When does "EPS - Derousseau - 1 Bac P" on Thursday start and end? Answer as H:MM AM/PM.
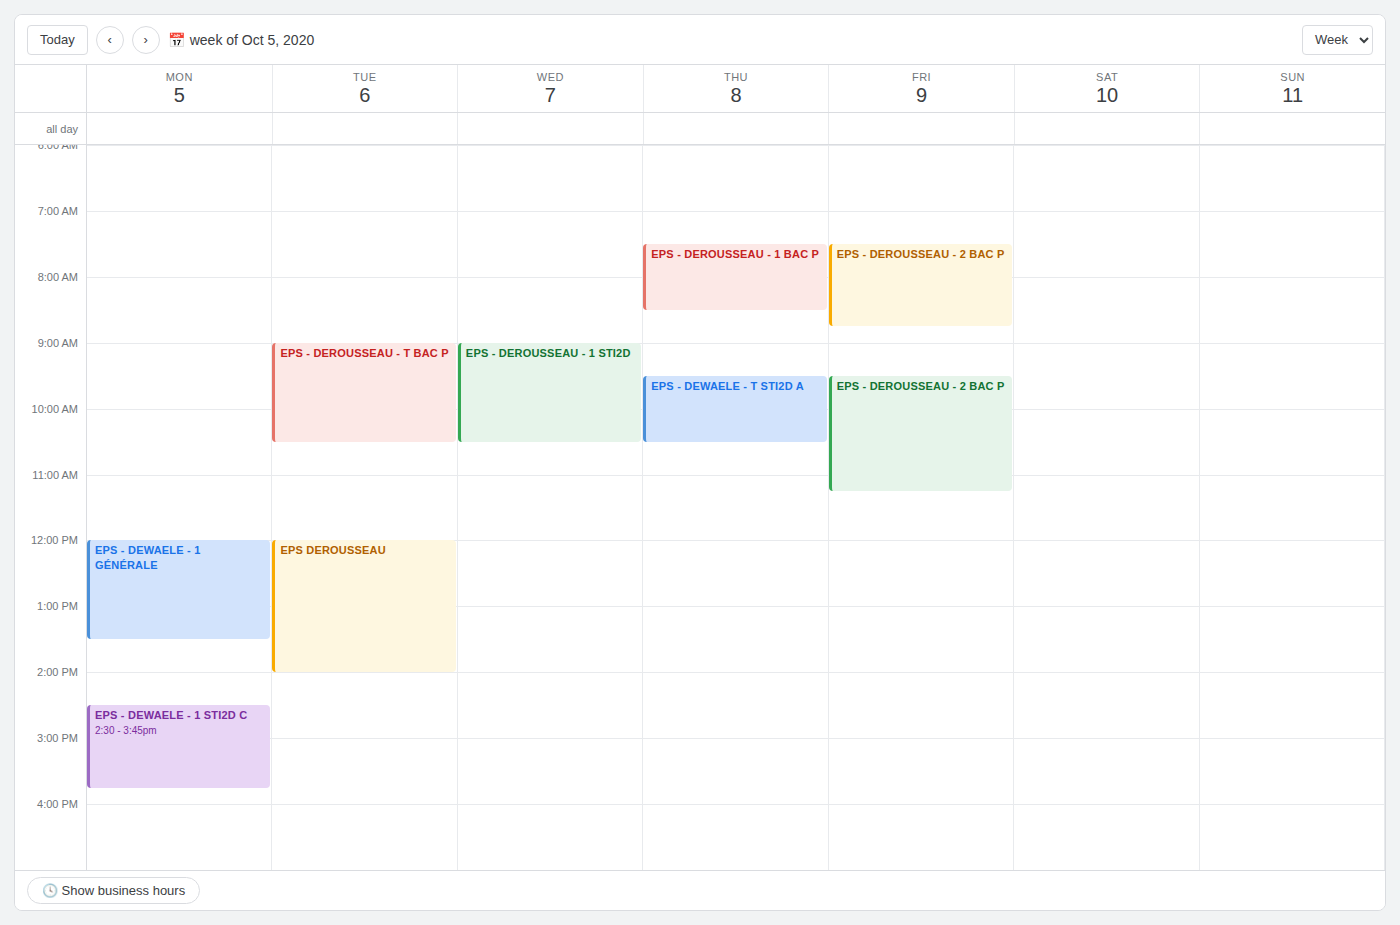
7:30 AM to 8:30 AM